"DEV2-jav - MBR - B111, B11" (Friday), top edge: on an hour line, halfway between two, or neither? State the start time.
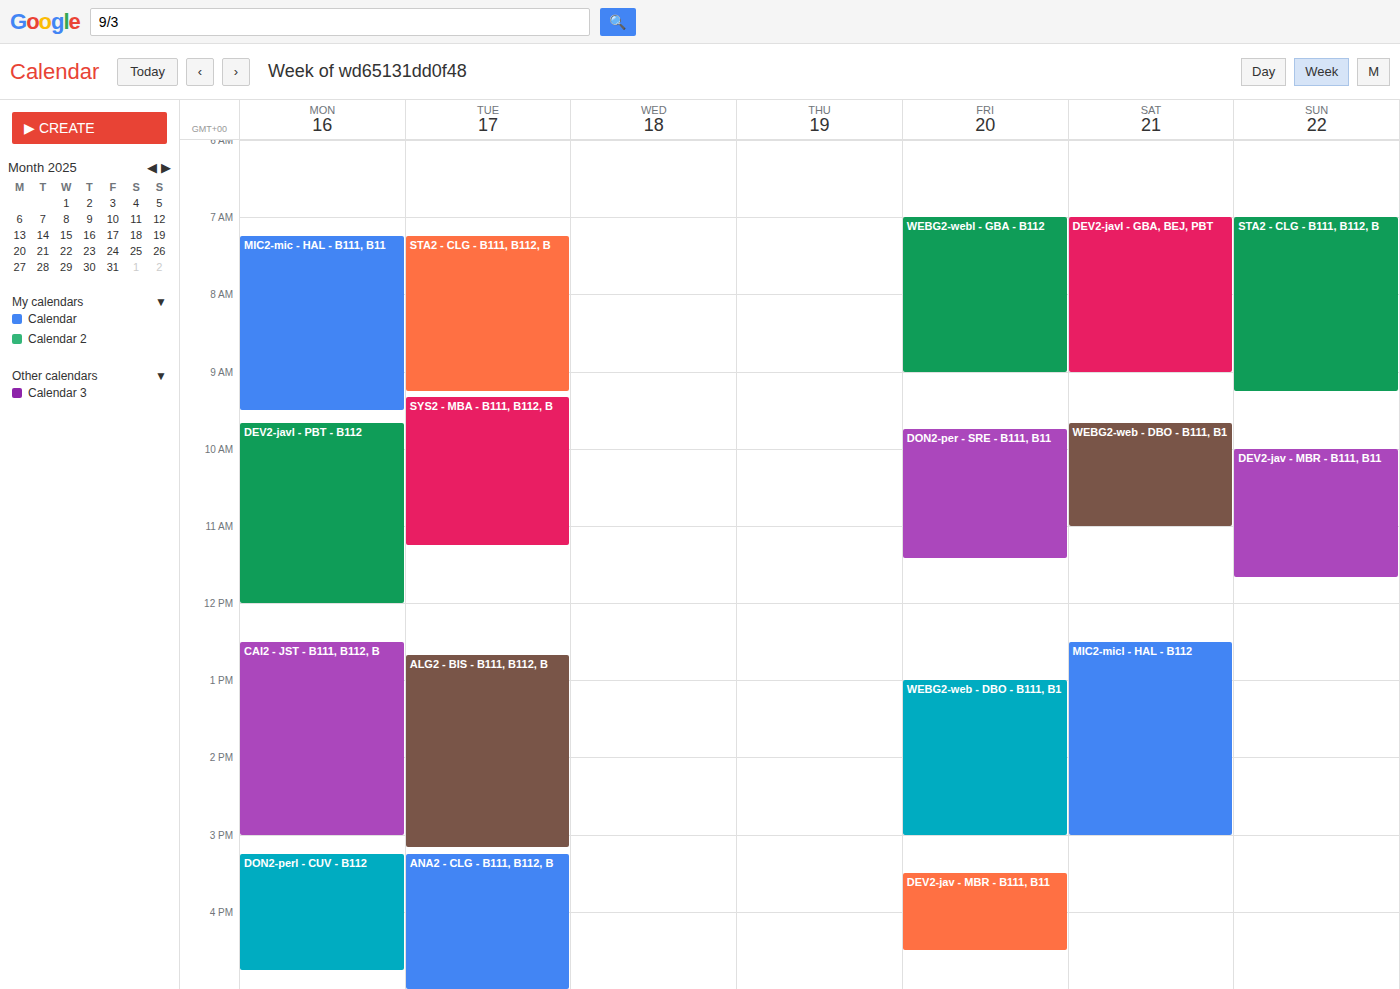
3:30 PM -- halfway between the 3 PM and 4 PM lines.